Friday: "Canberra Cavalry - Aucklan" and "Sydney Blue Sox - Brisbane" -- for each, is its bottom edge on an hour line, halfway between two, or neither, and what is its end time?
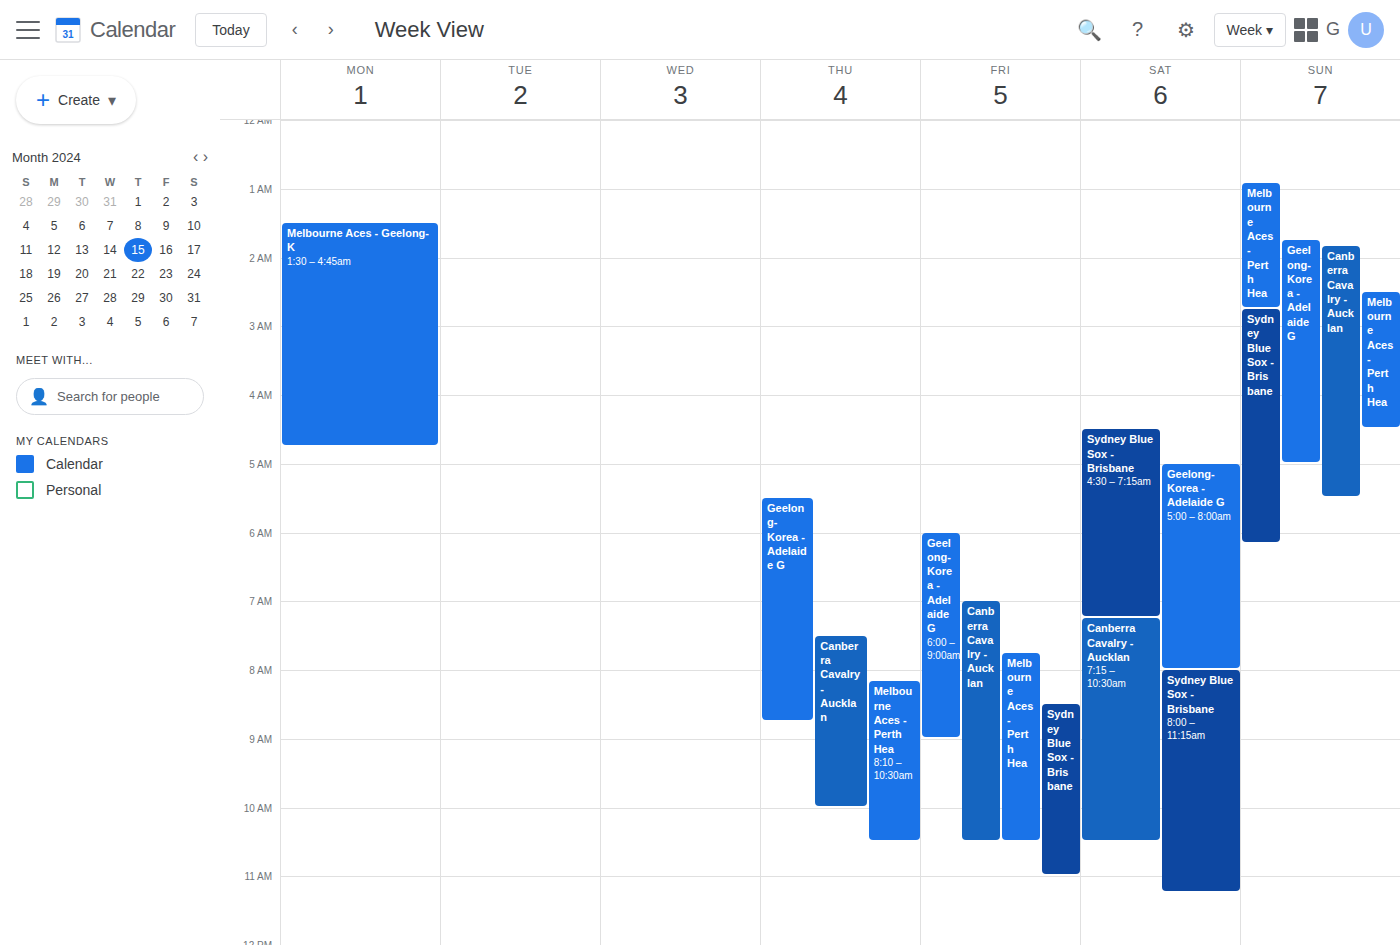
"Canberra Cavalry - Aucklan": 10:30, halfway between the 10:00 and 11:00 lines. "Sydney Blue Sox - Brisbane": 11:00, exactly on the 11:00 line.